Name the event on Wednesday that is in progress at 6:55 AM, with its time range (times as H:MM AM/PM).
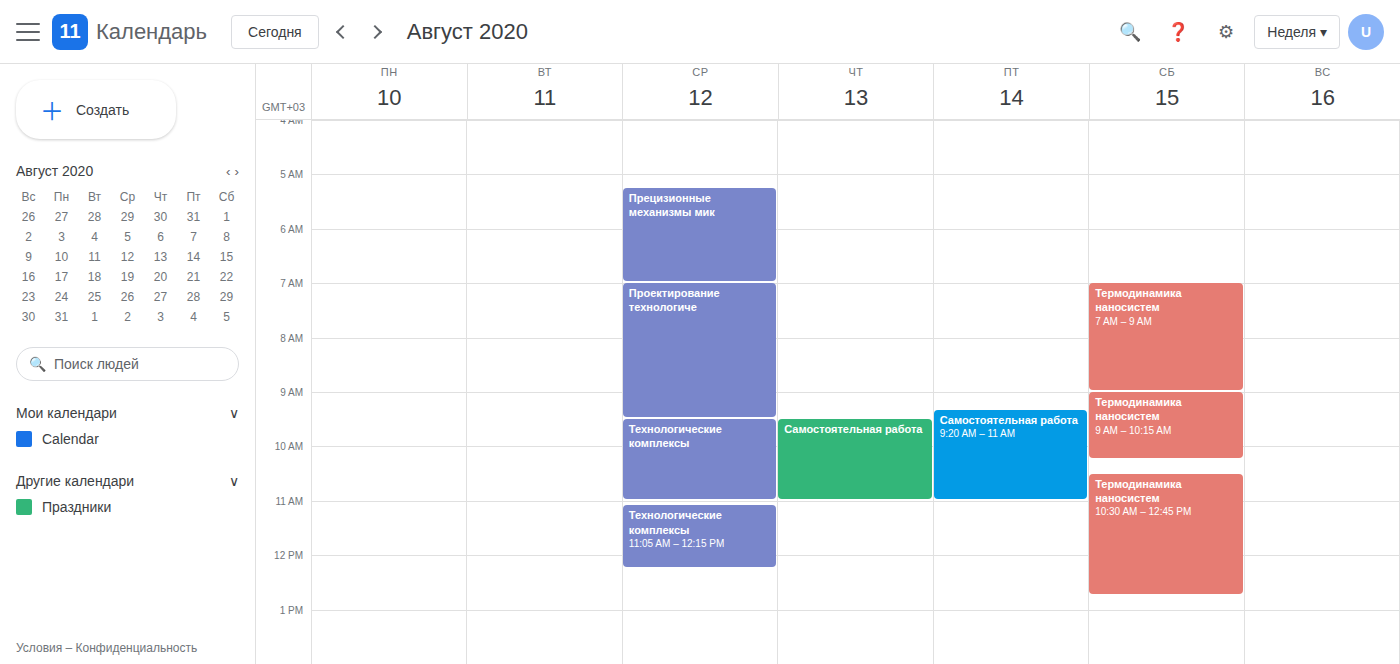
"Прецизионные механизмы мик", 5:15 AM to 7:00 AM